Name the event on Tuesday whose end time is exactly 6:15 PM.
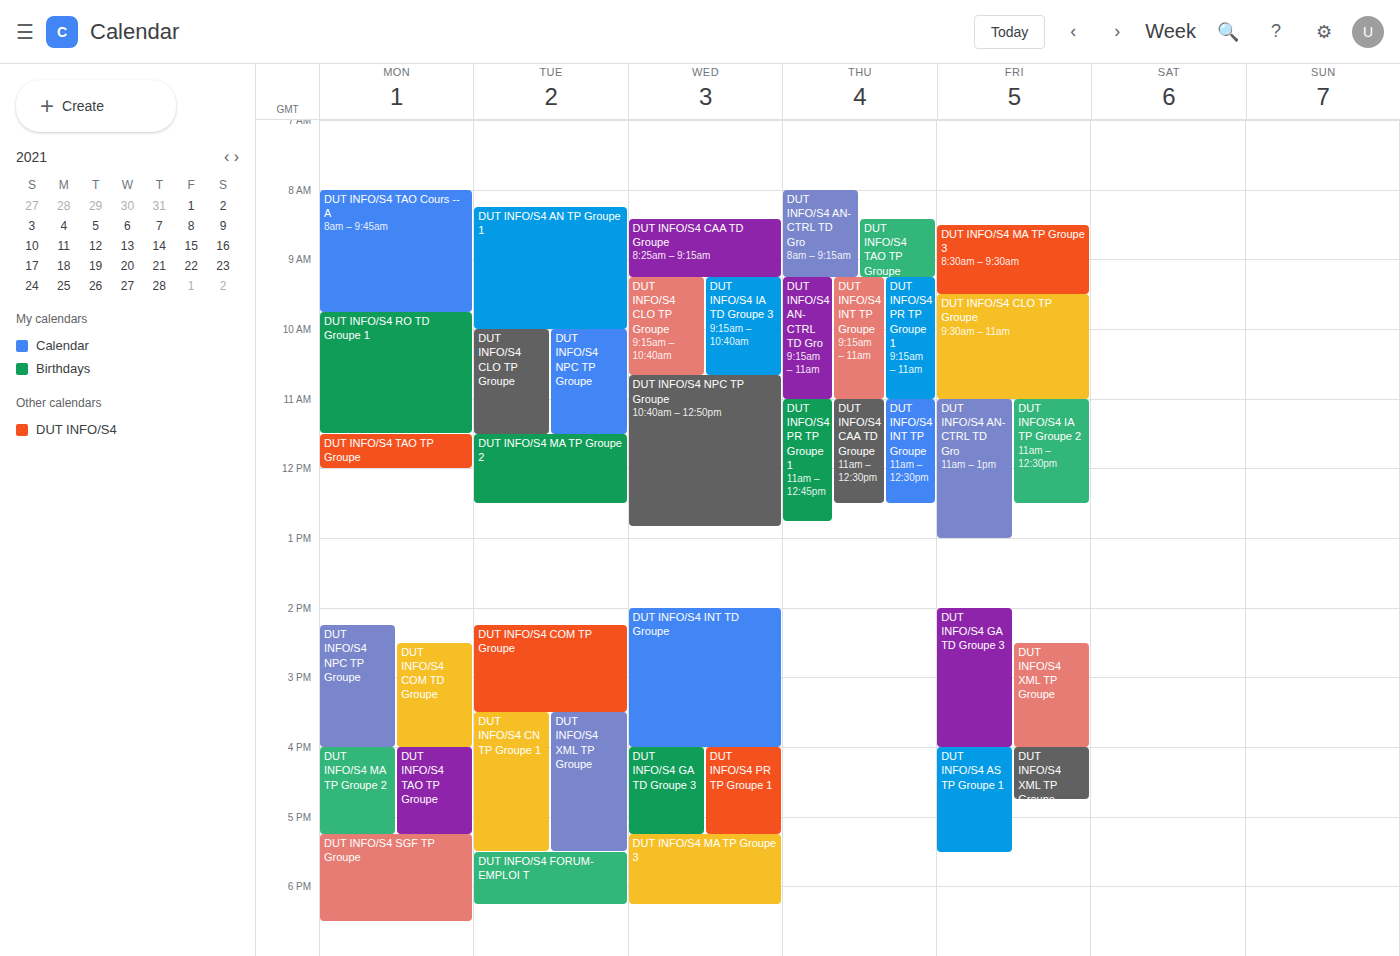
"DUT INFO/S4 FORUM-EMPLOI T"